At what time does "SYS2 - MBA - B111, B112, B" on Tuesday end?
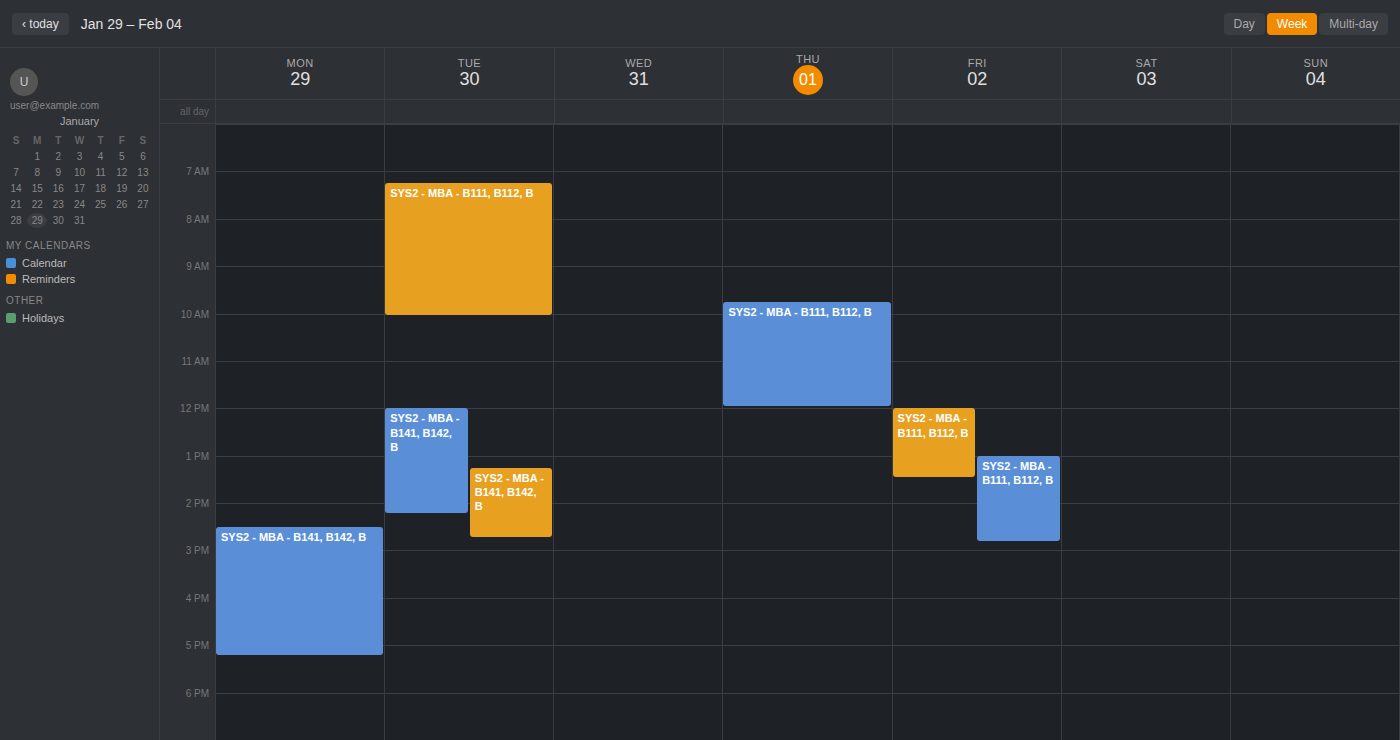
10:05 AM